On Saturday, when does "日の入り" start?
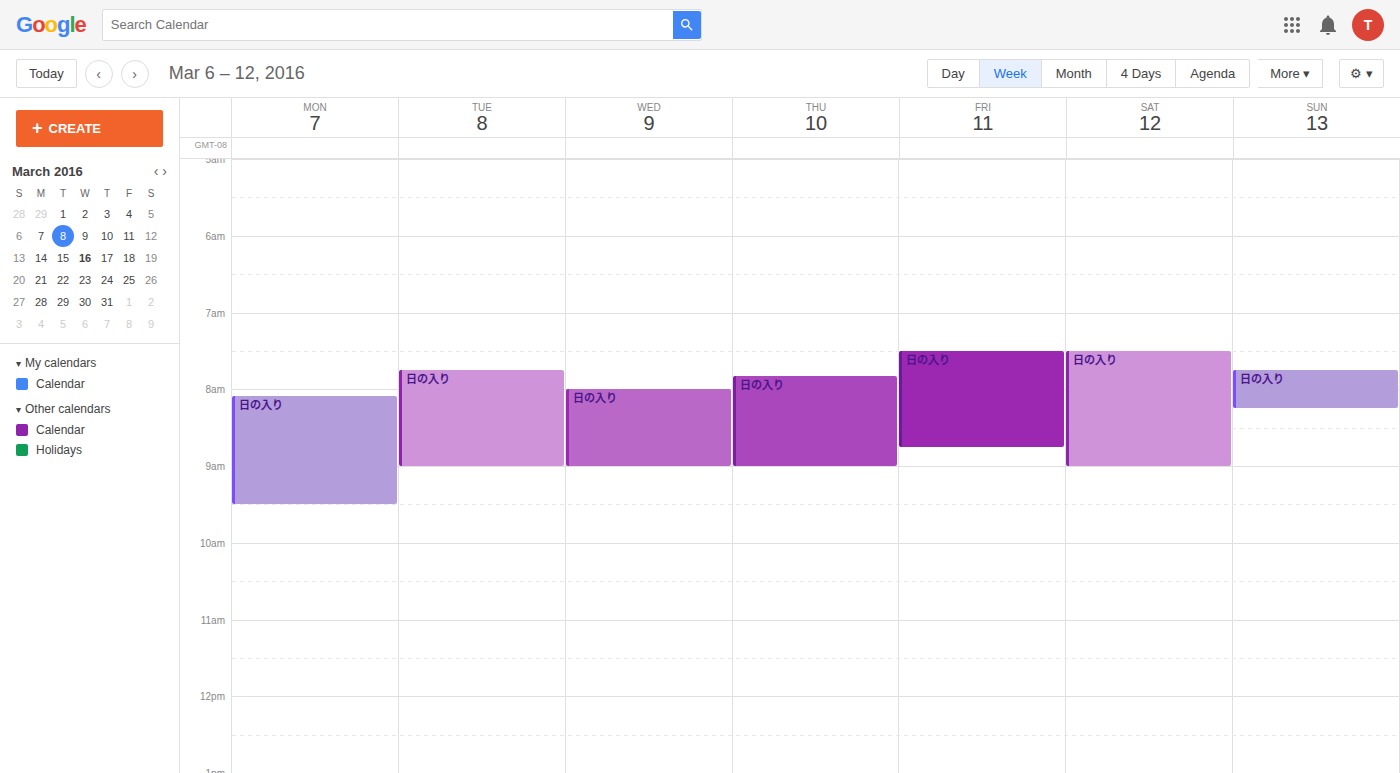
7:30 AM